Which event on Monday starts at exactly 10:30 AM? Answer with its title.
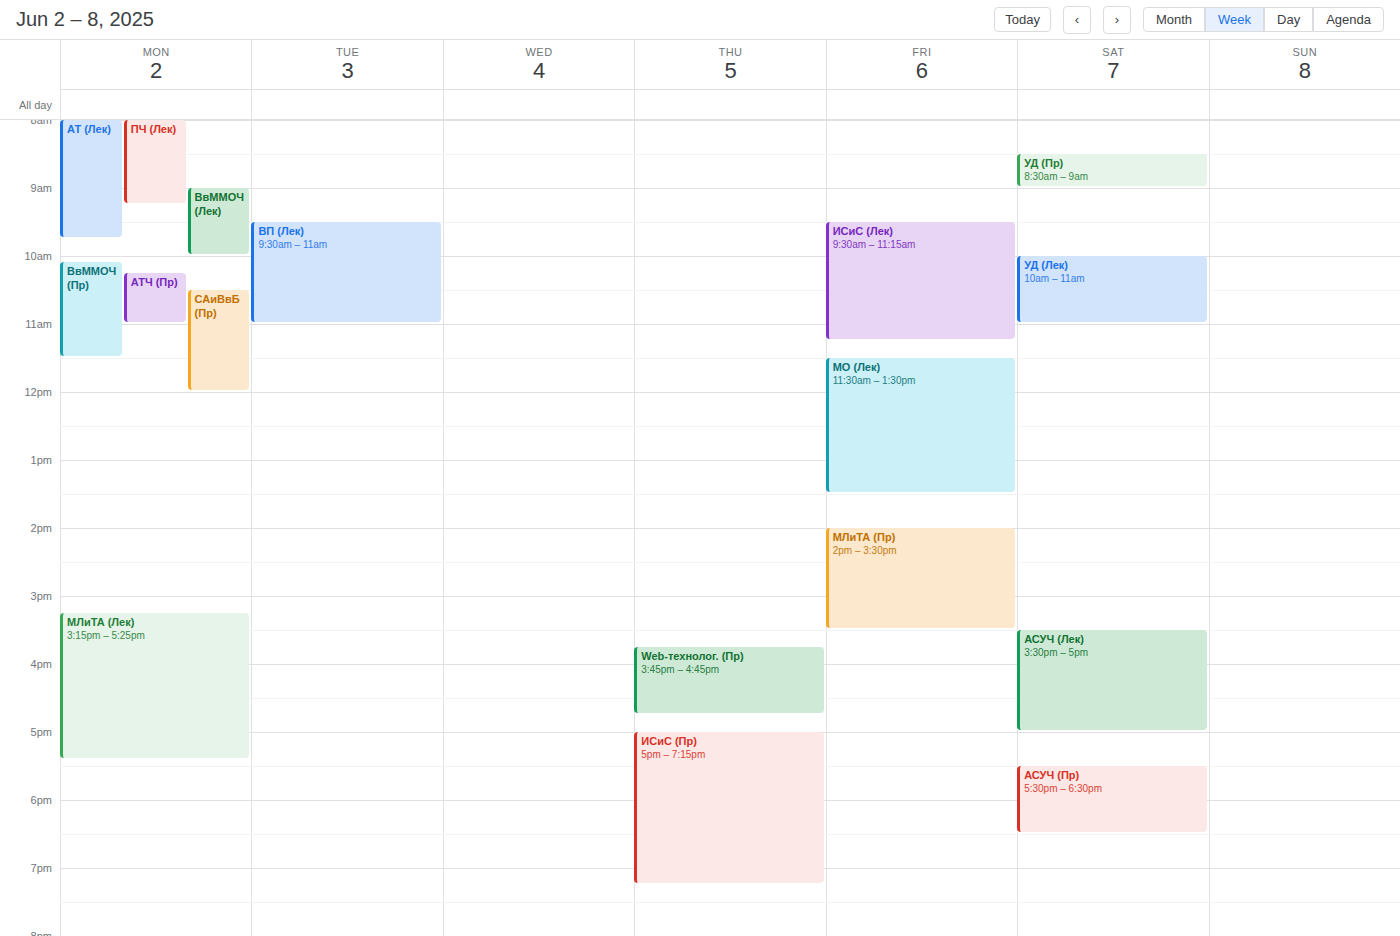
"САиВвБ (Пр)"